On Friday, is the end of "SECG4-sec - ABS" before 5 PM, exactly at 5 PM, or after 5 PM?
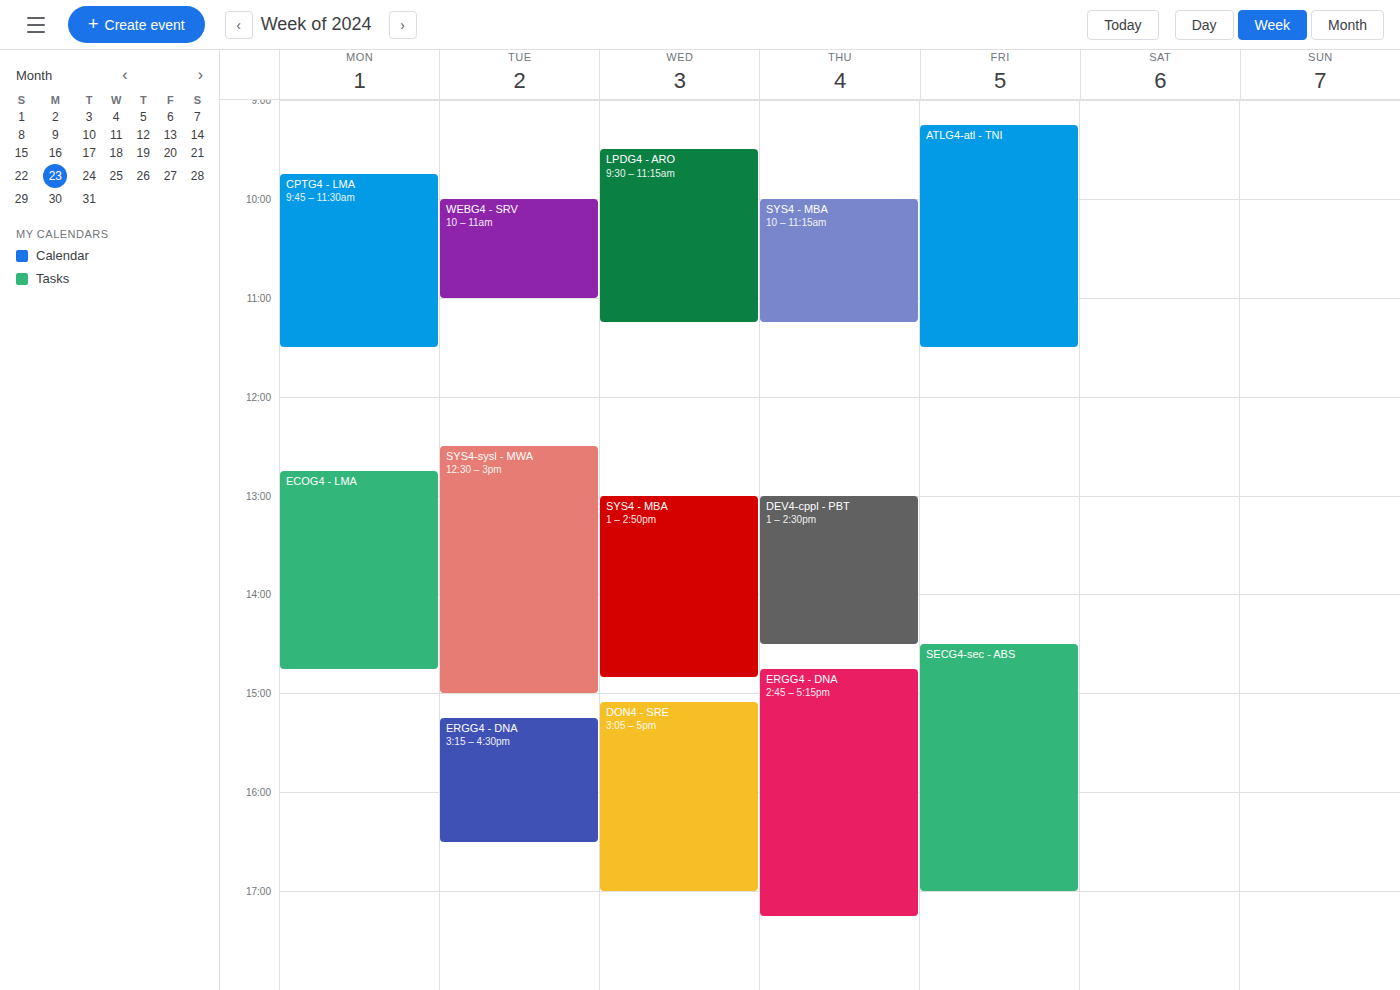
5:00 PM -- exactly at 5 PM, on the 5 PM line.